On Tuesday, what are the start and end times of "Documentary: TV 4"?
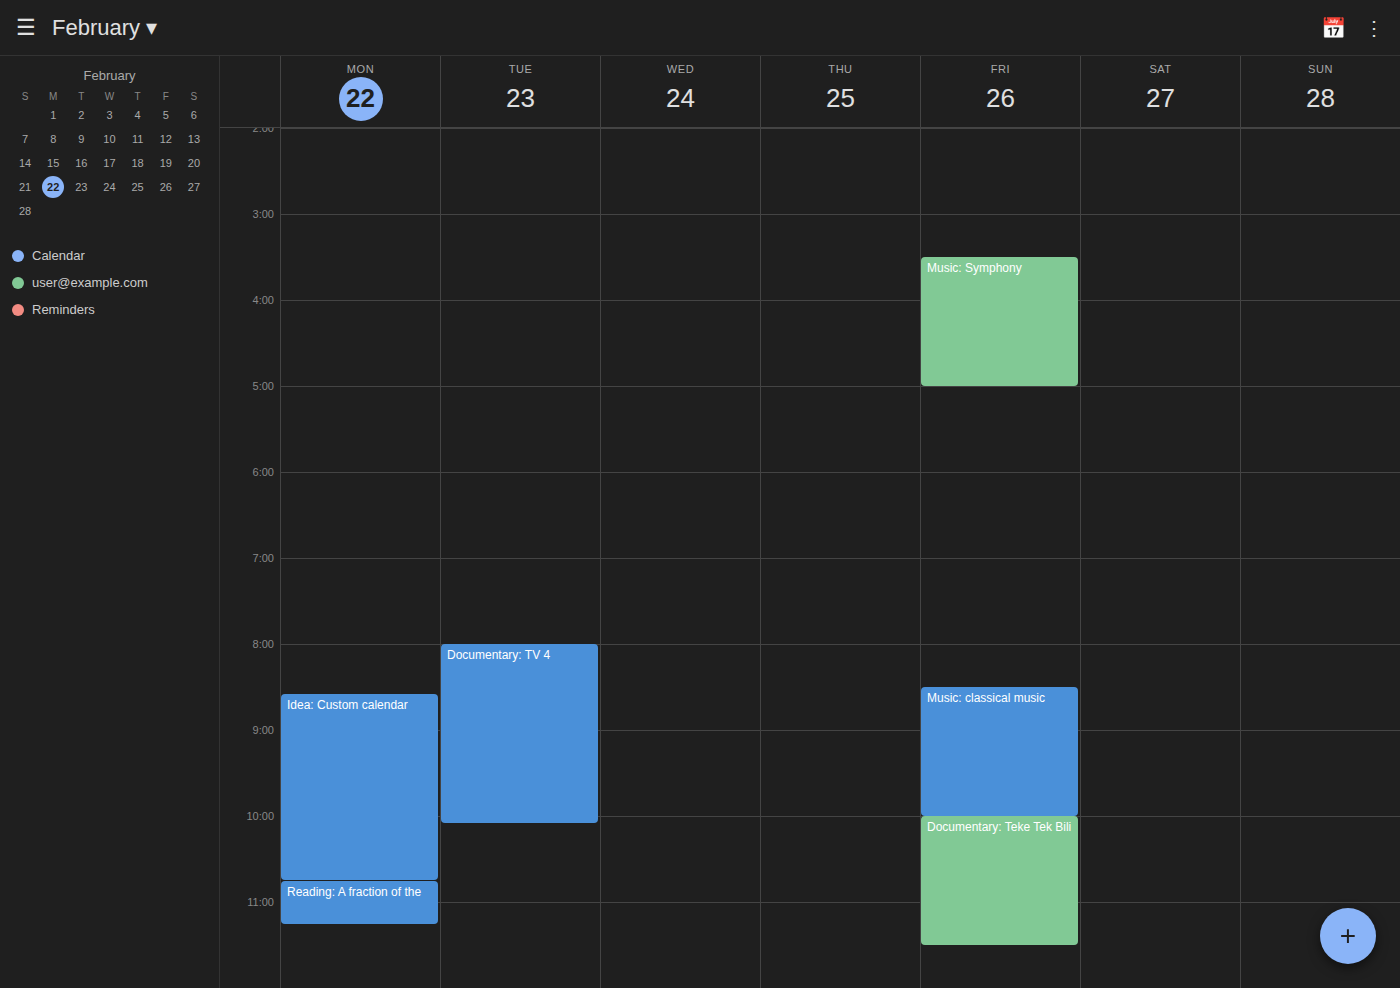
8:00 PM to 10:05 PM